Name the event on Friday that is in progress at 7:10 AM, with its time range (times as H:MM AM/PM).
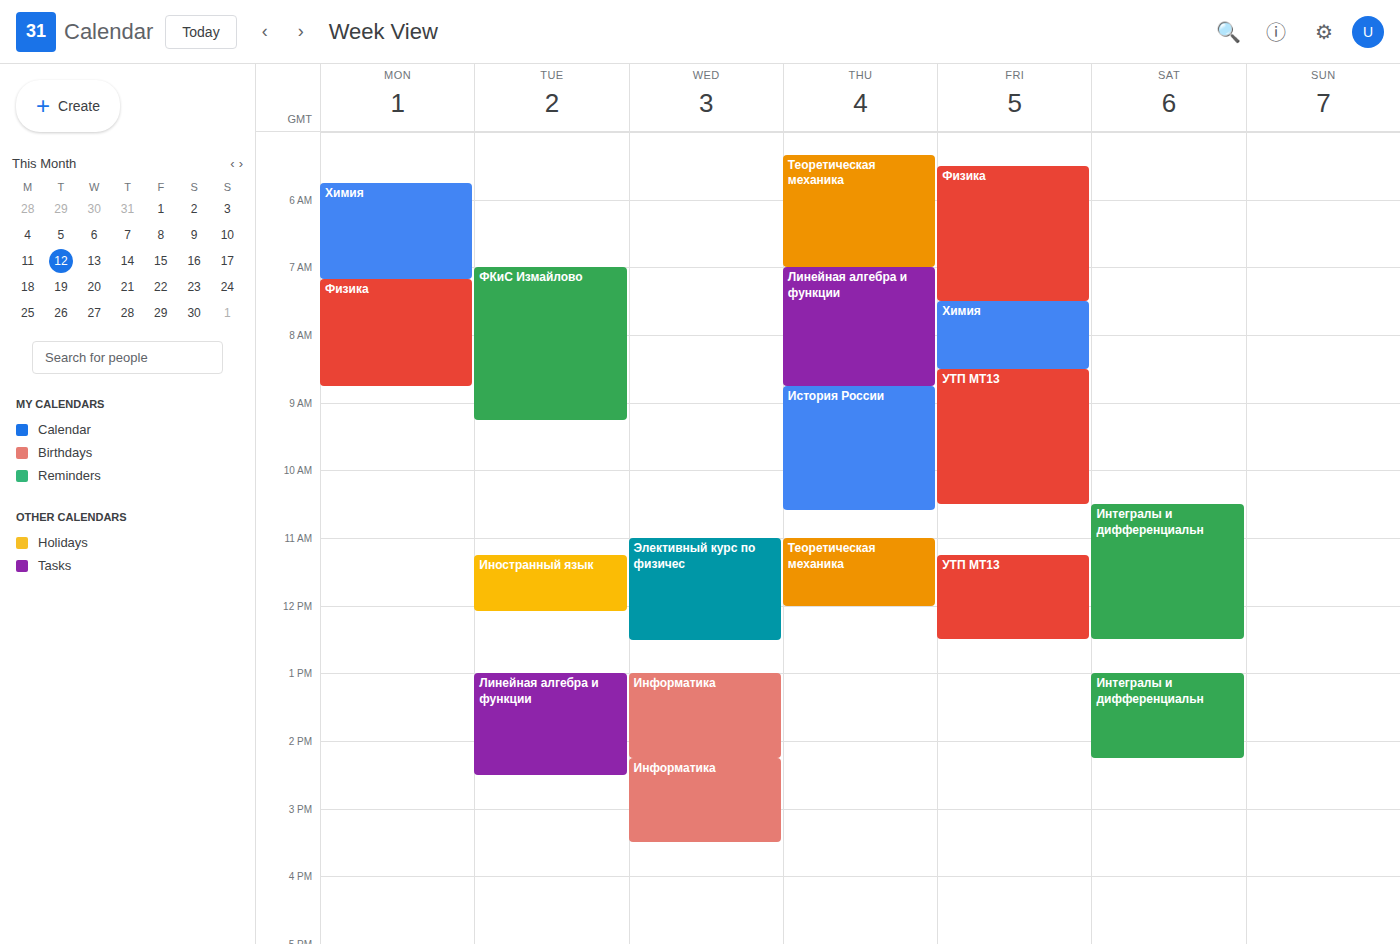
"Физика", 5:30 AM to 7:30 AM